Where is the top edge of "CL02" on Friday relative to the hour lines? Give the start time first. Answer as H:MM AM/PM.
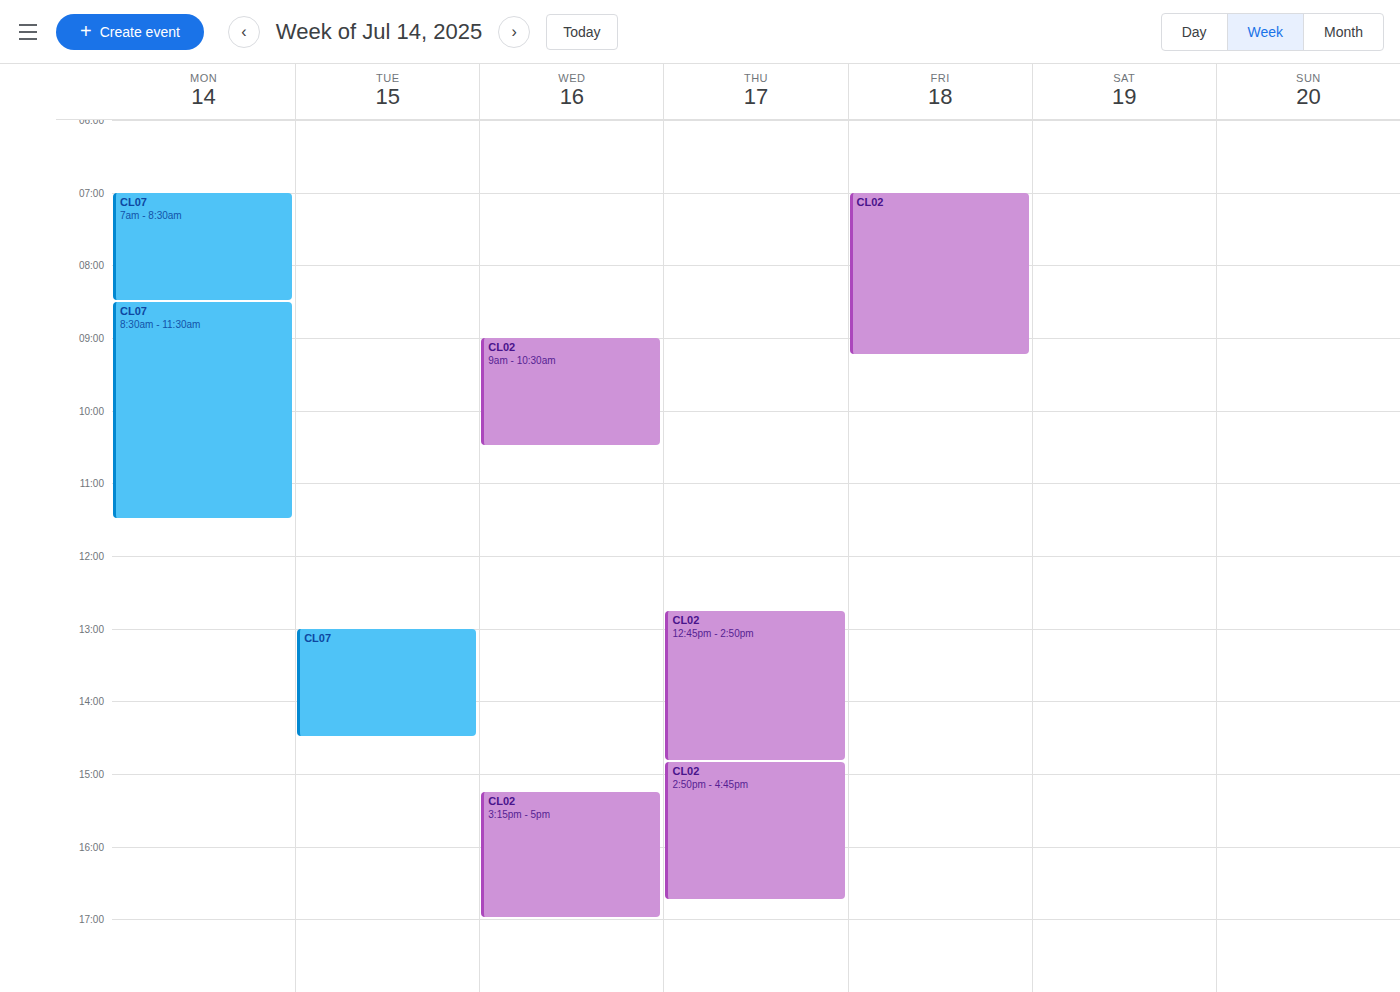
7:00 AM -- exactly on the 7 AM line.